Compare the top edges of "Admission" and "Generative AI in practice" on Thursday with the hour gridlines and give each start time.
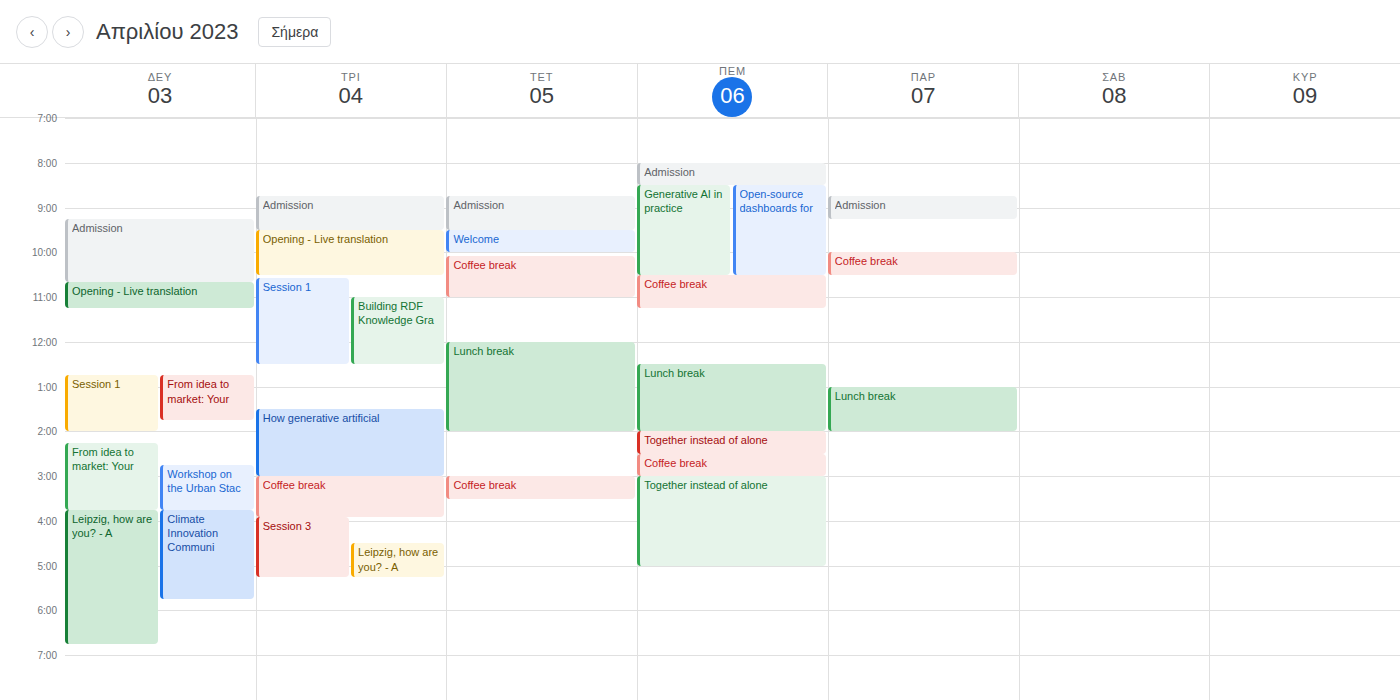
"Admission": 8:00 AM, exactly on the 8 AM line. "Generative AI in practice": 8:30 AM, halfway between the 8 AM and 9 AM lines.